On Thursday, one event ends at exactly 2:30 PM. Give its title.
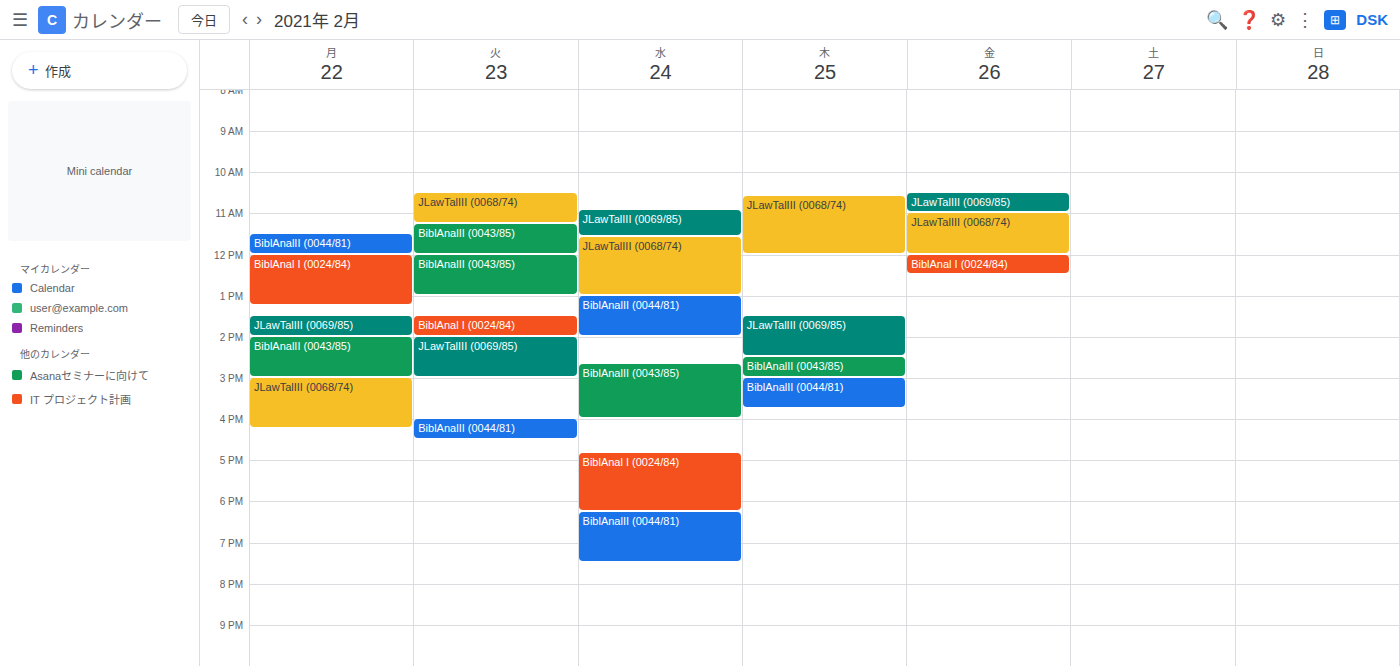
"JLawTalIII (0069/85)"